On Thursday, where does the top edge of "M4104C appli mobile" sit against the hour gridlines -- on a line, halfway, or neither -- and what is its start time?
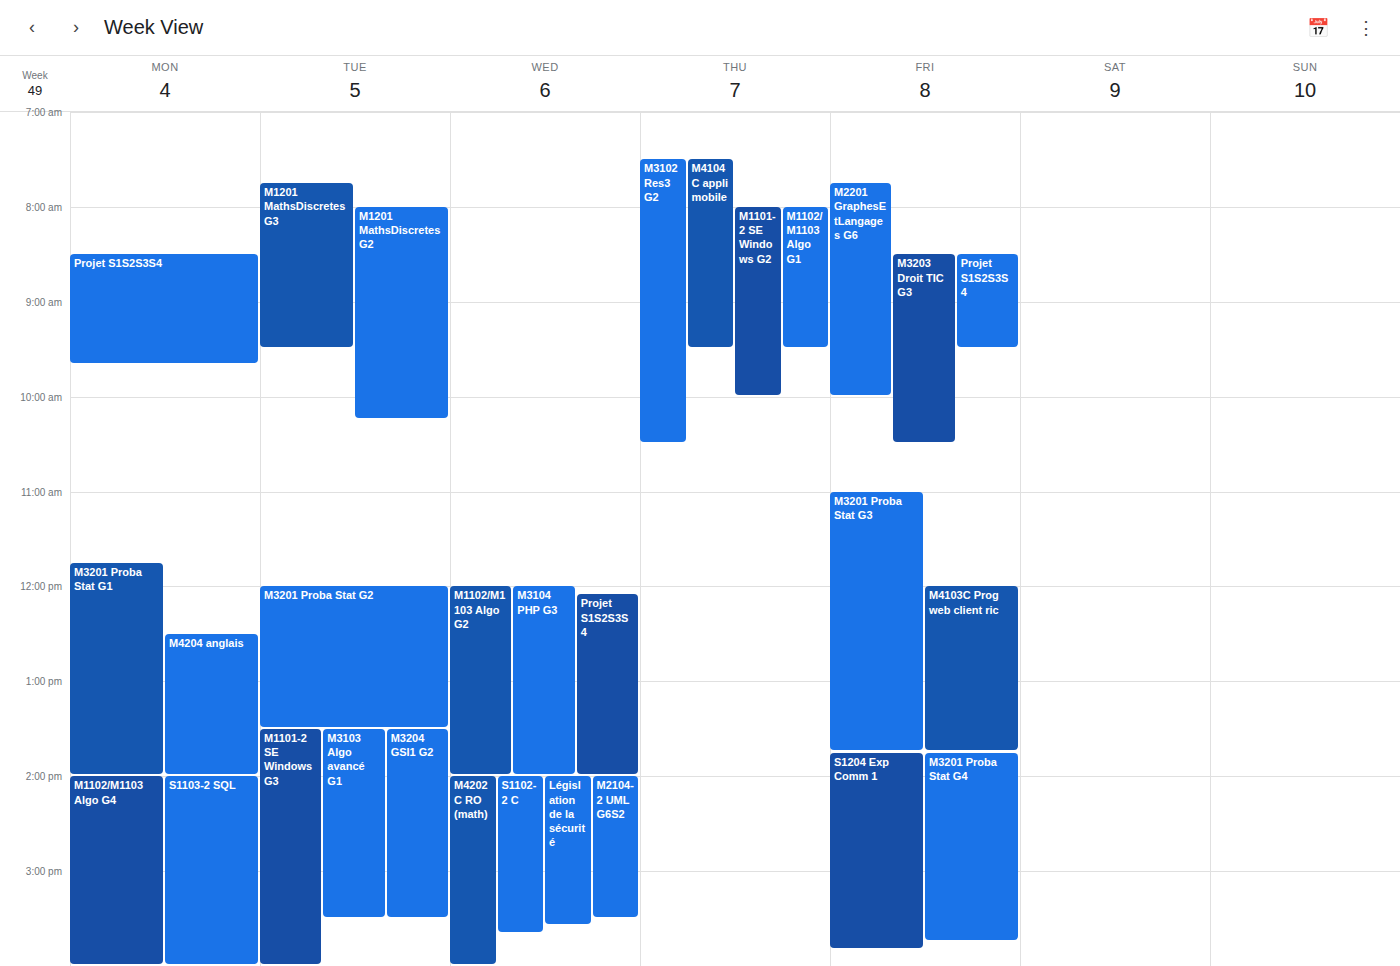
7:30 AM -- halfway between the 7 AM and 8 AM lines.